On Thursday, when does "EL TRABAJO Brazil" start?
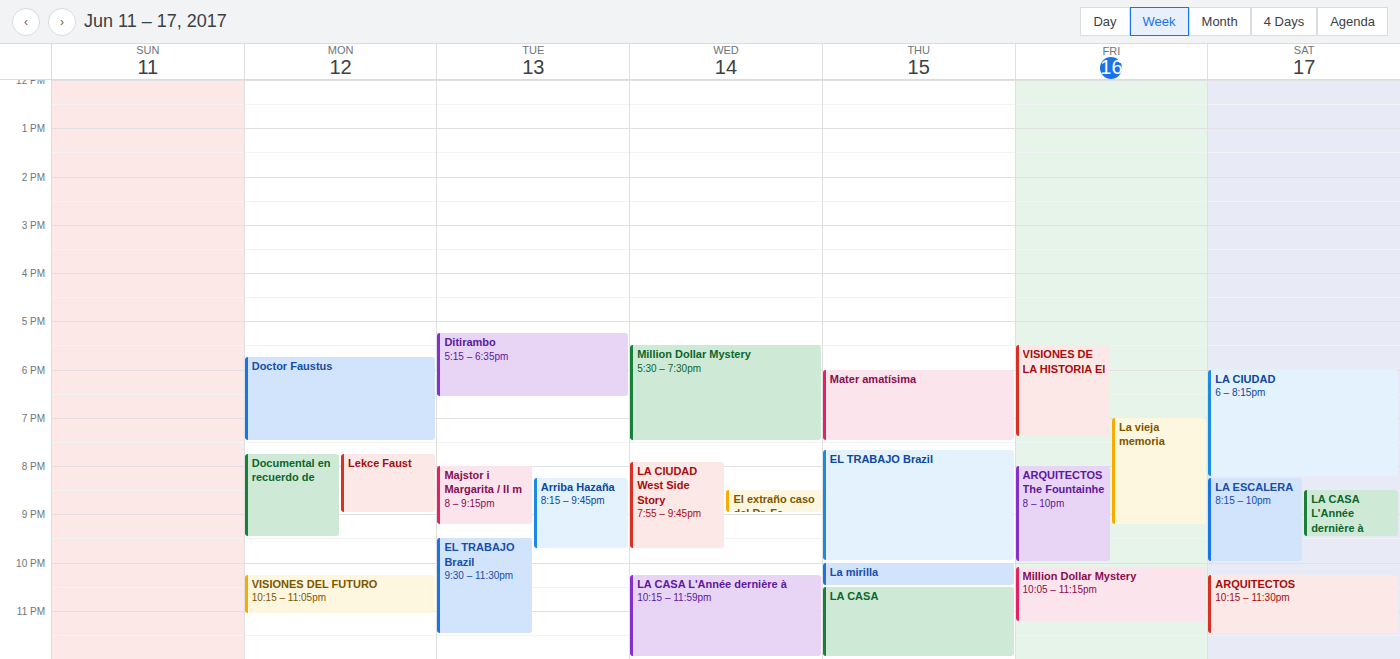
7:40 PM